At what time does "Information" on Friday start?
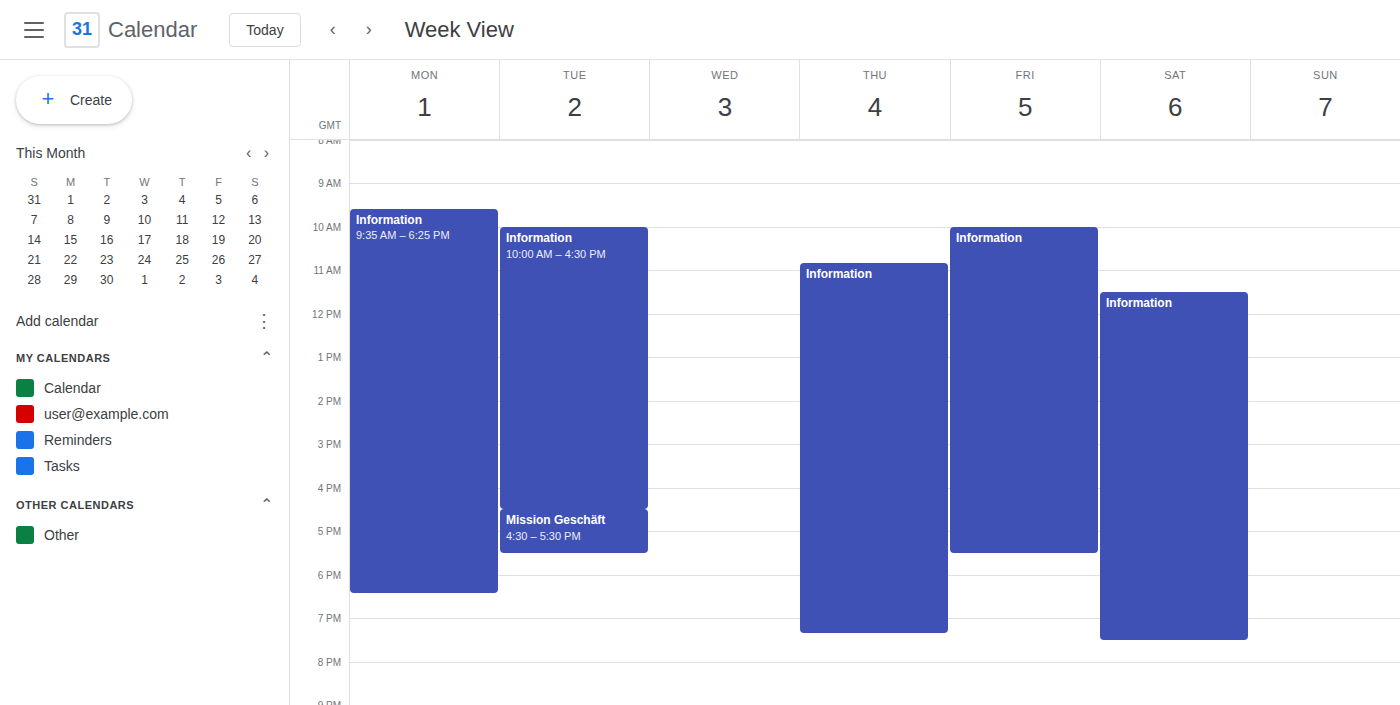
10:00 AM